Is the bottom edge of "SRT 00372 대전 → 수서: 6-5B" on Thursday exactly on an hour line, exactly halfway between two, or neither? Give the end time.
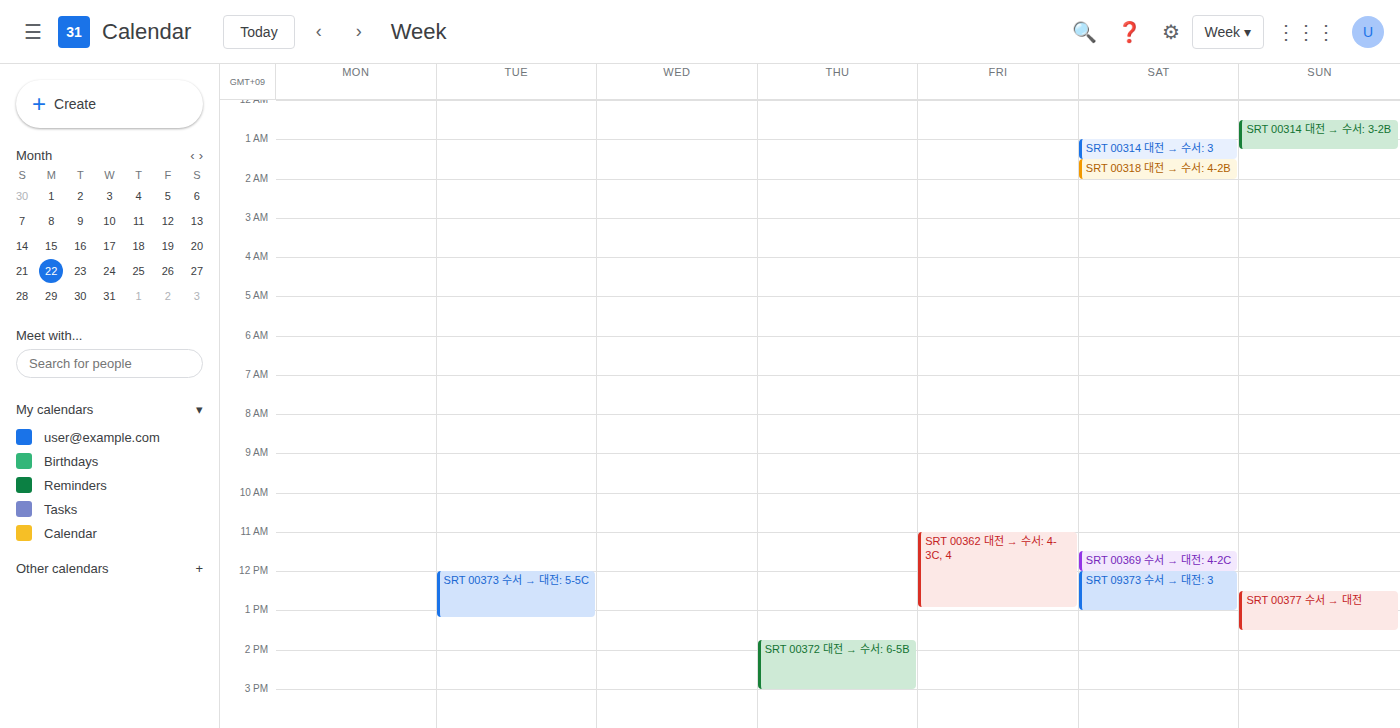
3:00 PM -- exactly on the 3 PM line.